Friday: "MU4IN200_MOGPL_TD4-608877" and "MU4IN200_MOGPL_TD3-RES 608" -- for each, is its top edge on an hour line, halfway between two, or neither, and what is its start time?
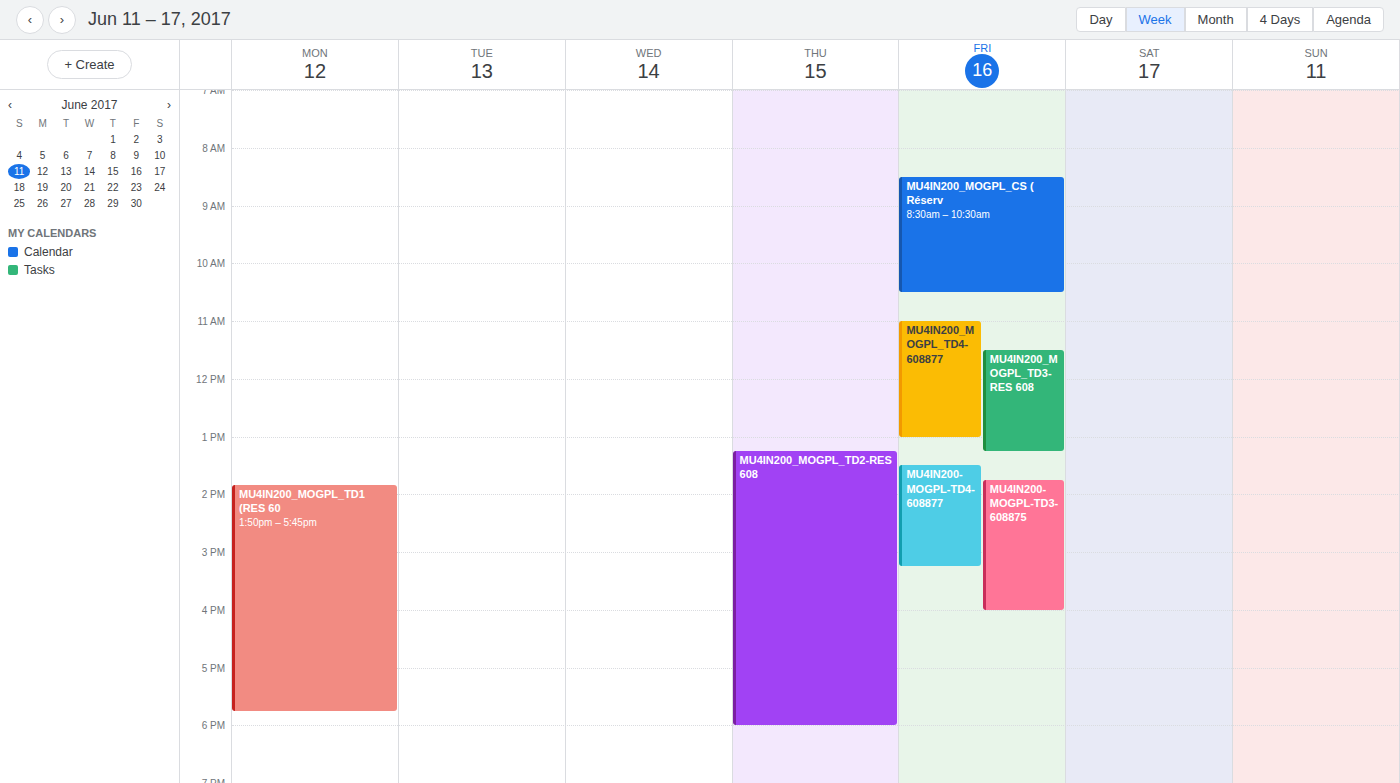
"MU4IN200_MOGPL_TD4-608877": 11:00 AM, exactly on the 11 AM line. "MU4IN200_MOGPL_TD3-RES 608": 11:30 AM, halfway between the 11 AM and 12 PM lines.